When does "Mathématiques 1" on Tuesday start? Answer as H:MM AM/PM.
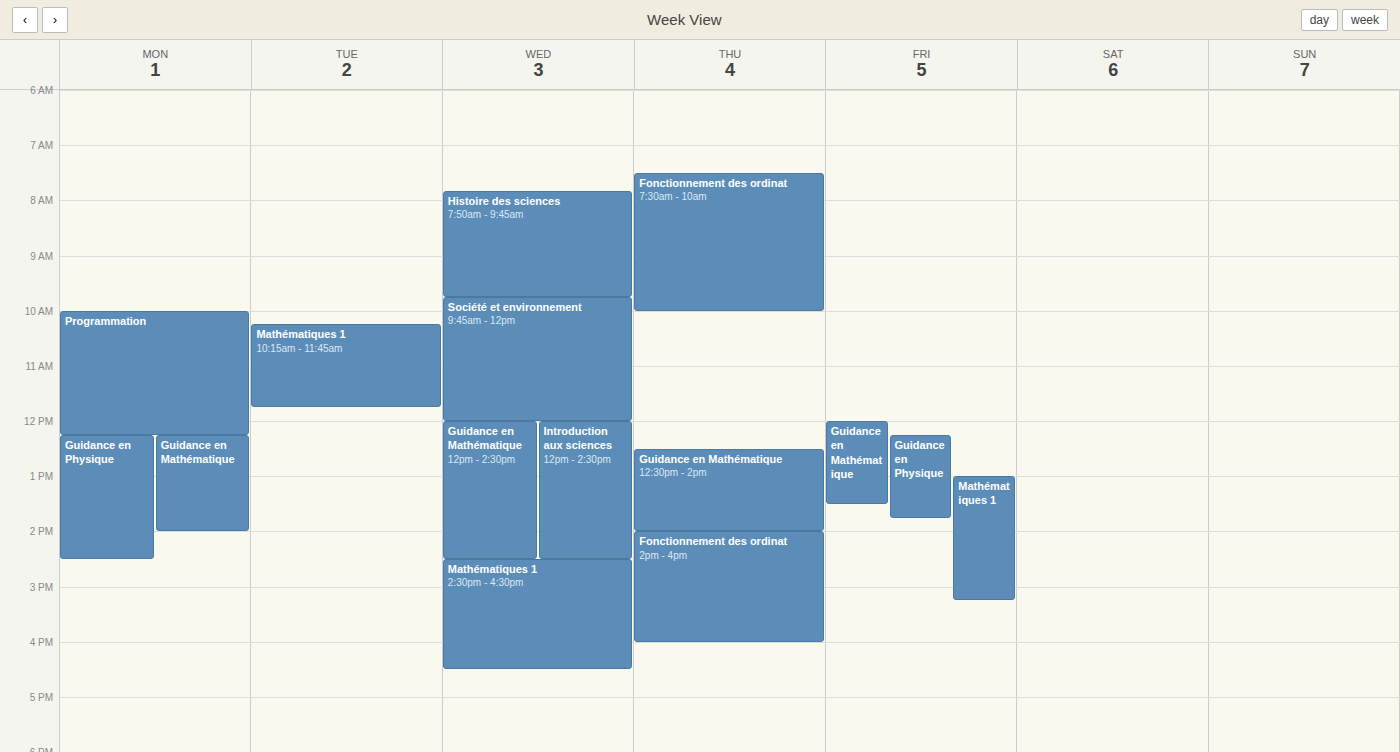
10:15 AM